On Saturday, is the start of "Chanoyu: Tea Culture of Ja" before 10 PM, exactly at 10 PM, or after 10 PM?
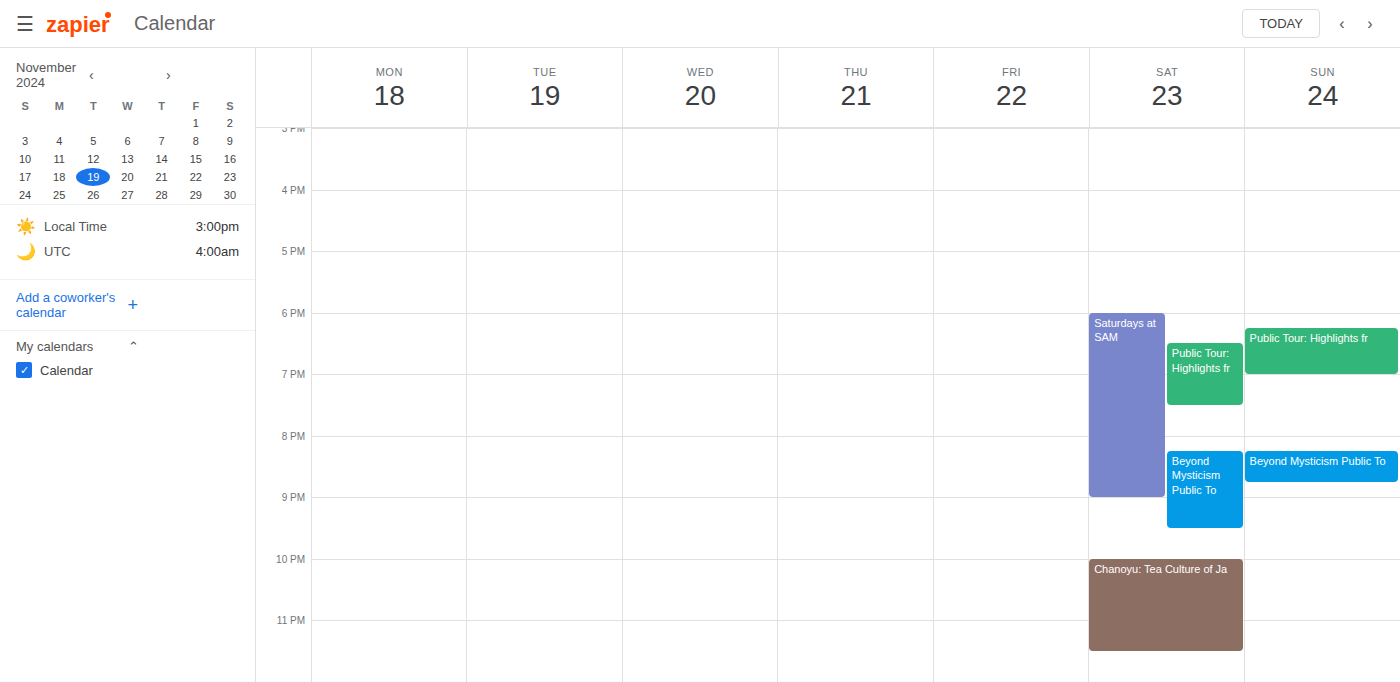
10:00 PM -- exactly at 10 PM, on the 10 PM line.